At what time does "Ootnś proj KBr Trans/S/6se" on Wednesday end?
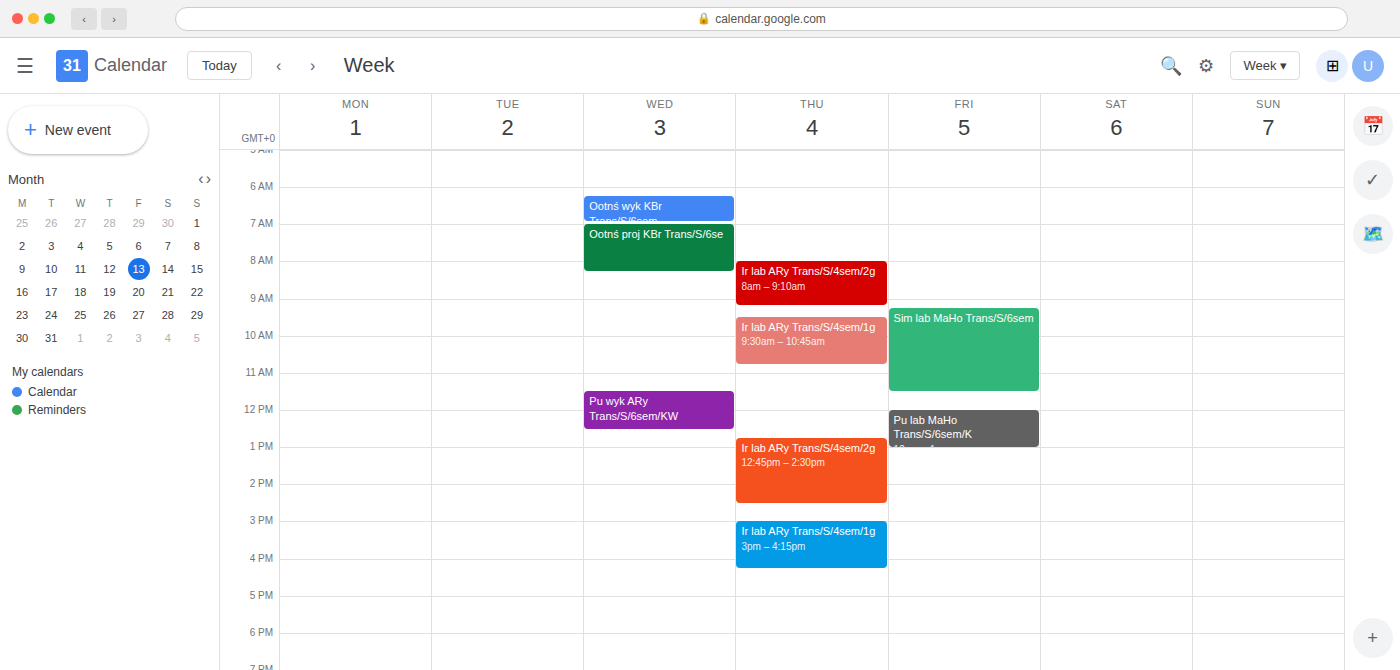
8:15 AM